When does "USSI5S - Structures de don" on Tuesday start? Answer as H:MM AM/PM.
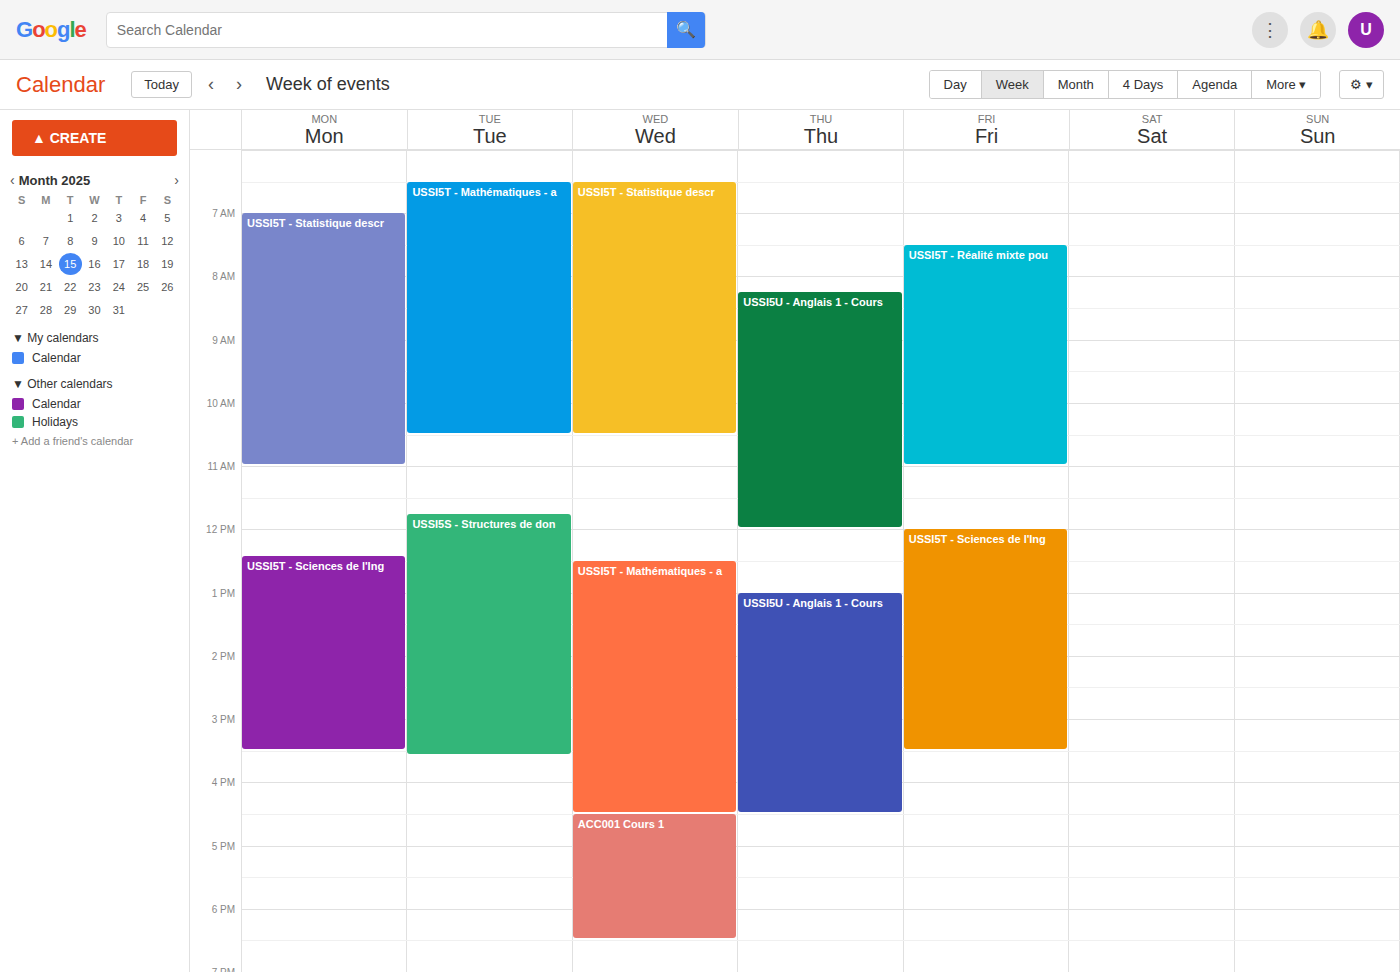
11:45 AM